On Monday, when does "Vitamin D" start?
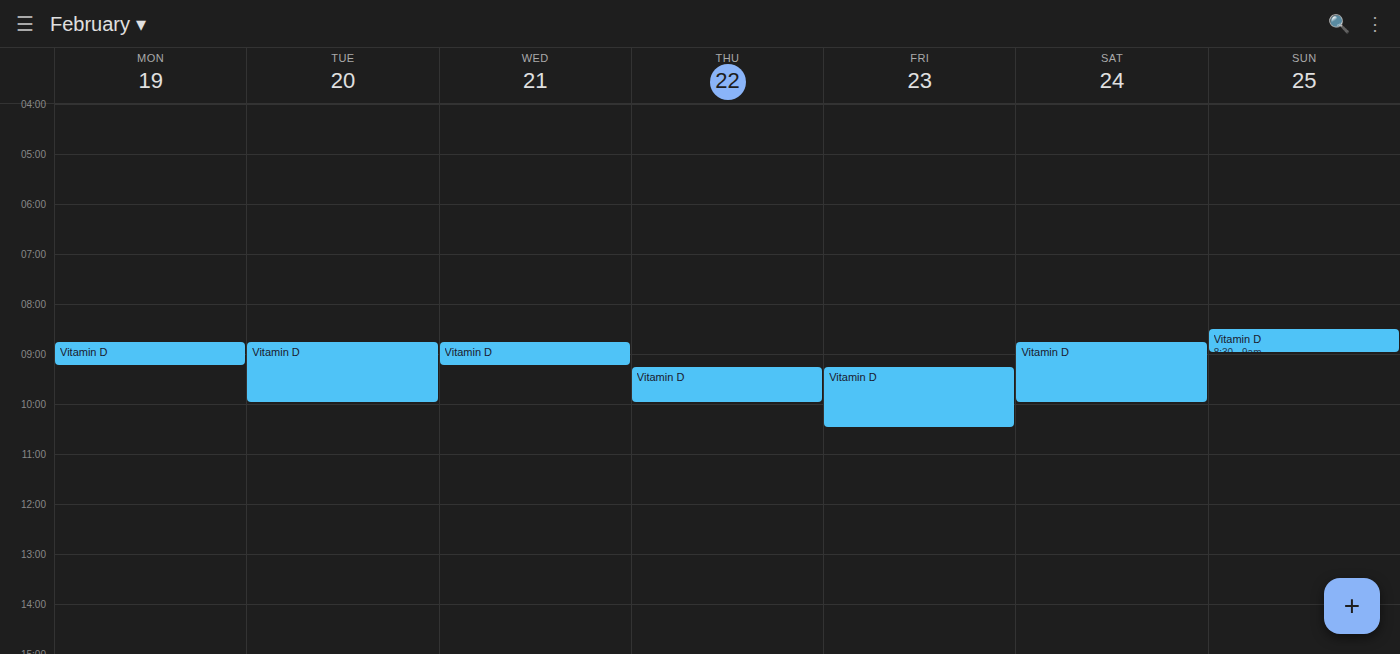
08:45